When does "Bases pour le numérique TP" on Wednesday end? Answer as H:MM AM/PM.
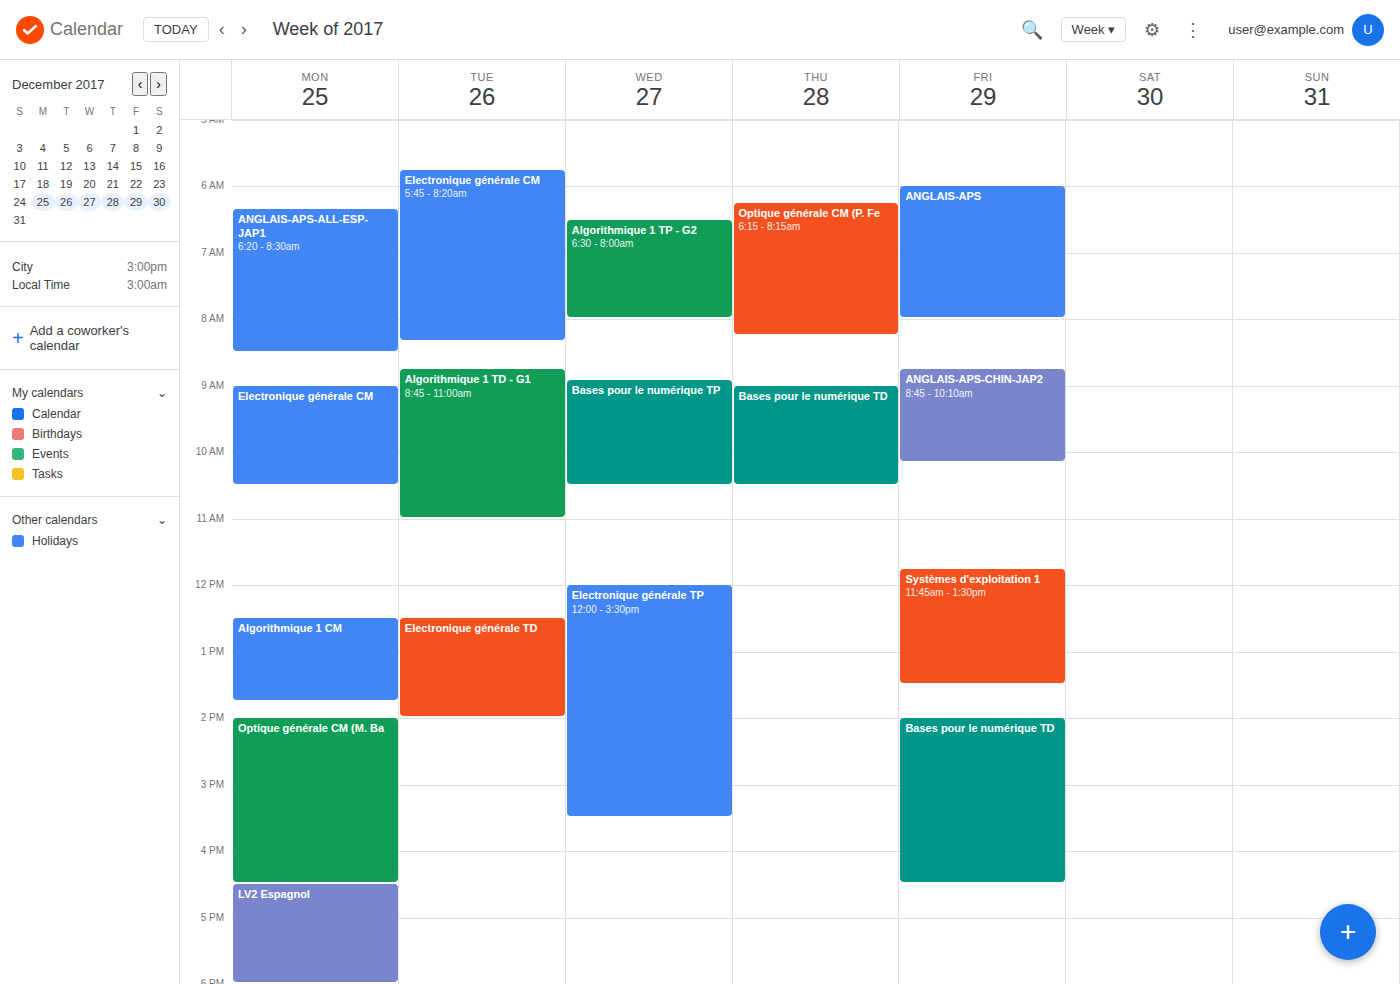
10:30 AM